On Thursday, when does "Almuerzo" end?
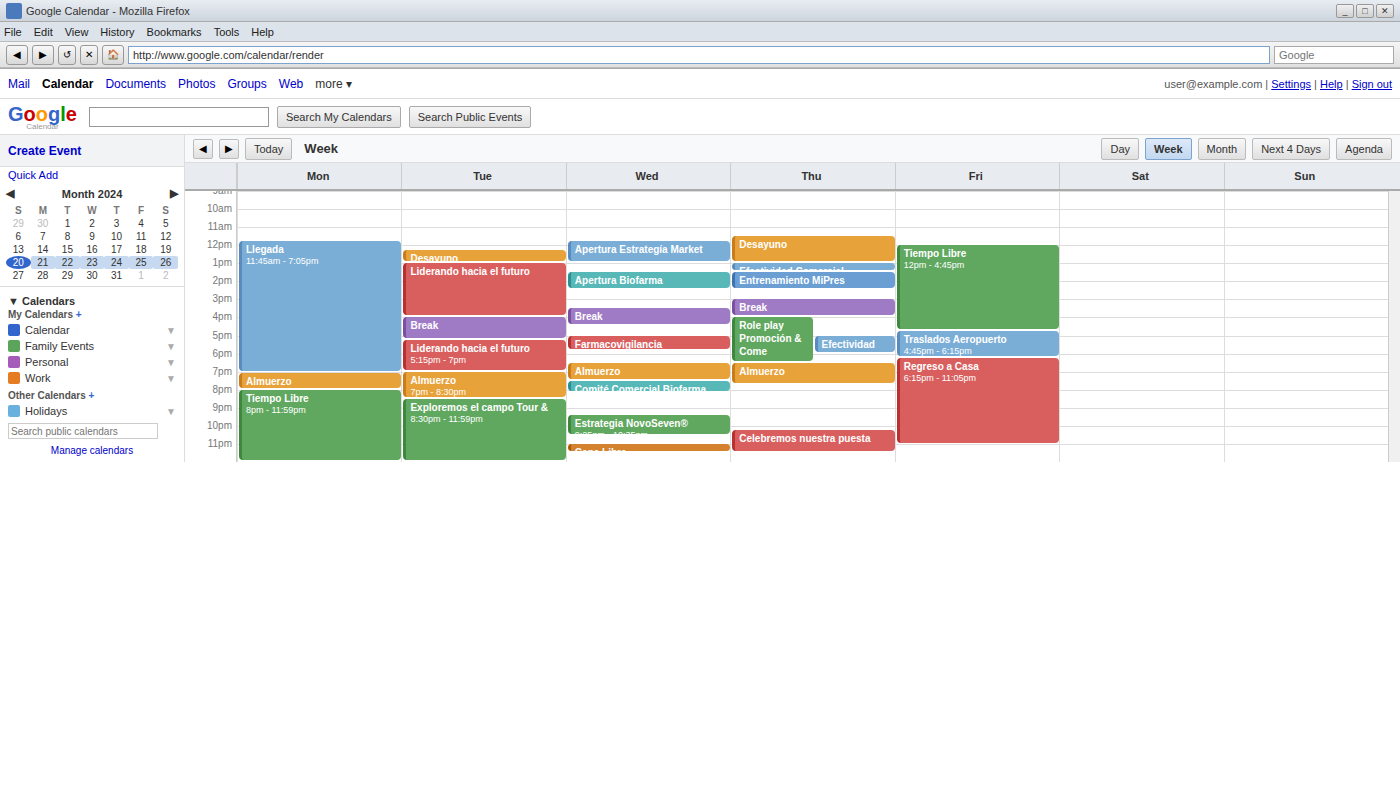
19:45